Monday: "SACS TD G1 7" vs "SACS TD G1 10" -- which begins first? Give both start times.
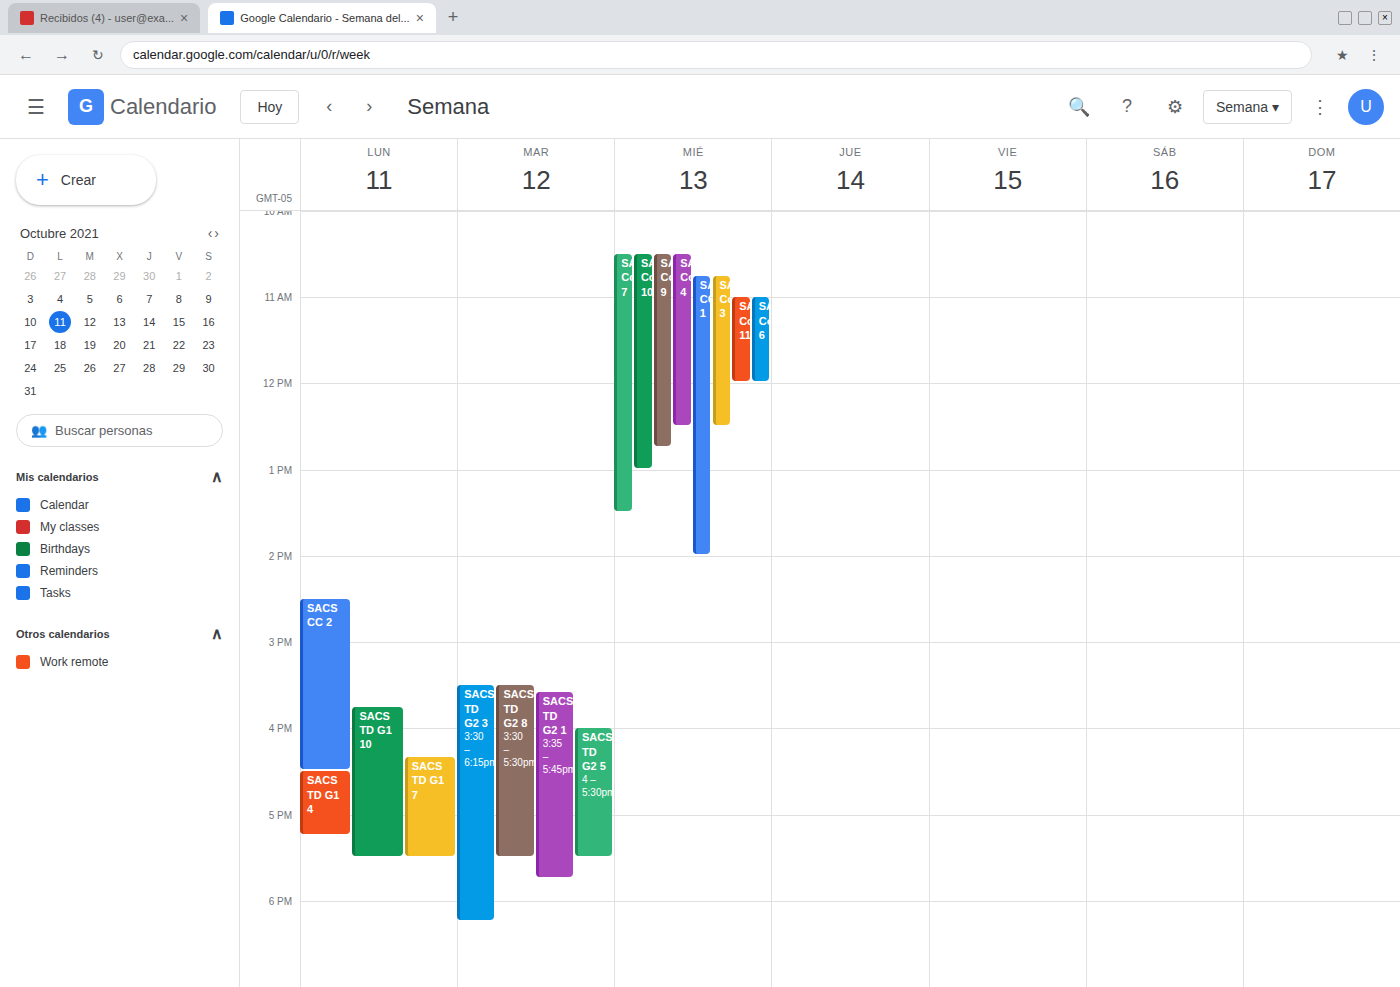
"SACS TD G1 10" 3:45 PM; "SACS TD G1 7" 4:20 PM.